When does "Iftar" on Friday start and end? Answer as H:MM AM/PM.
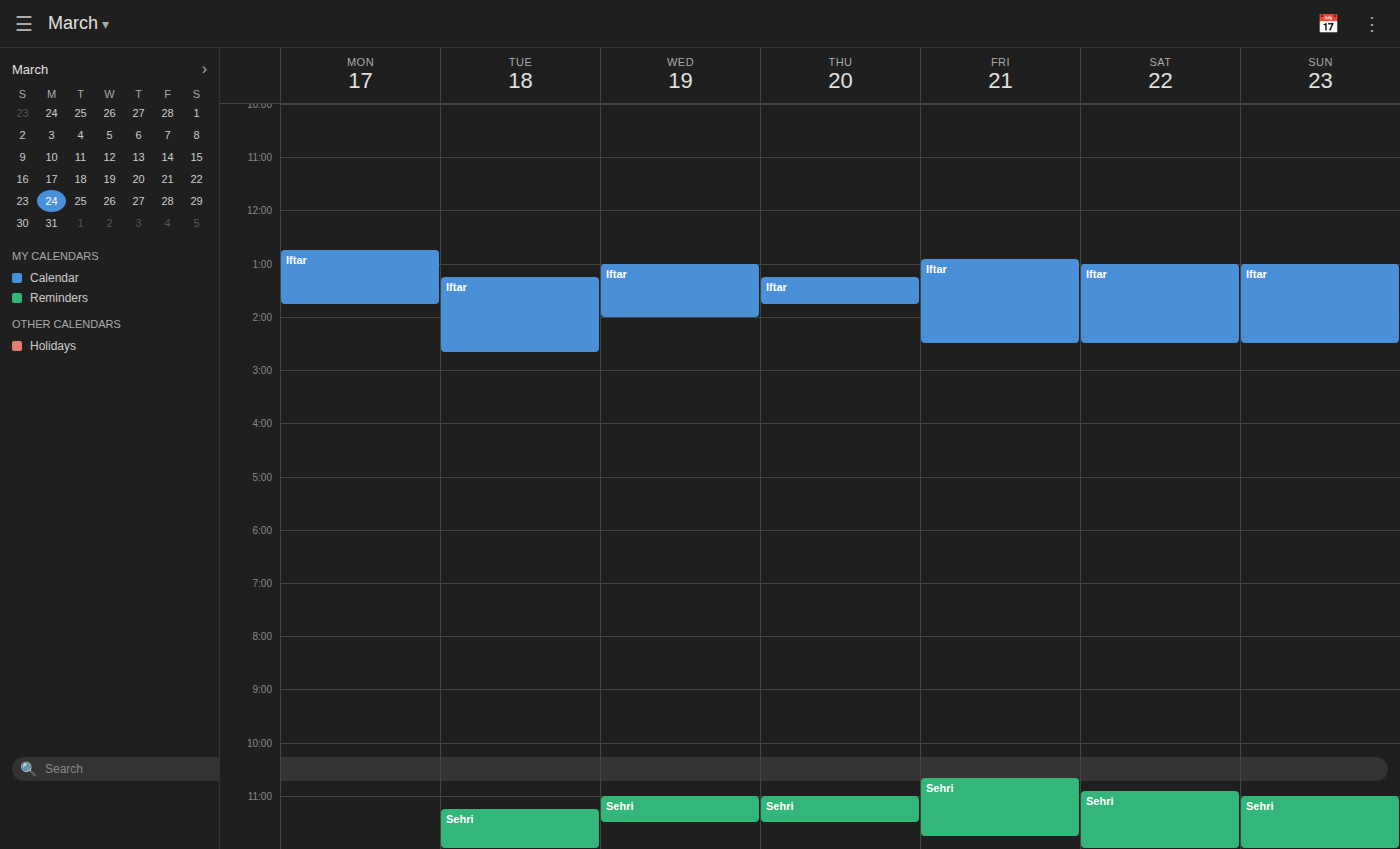
12:55 PM to 2:30 PM